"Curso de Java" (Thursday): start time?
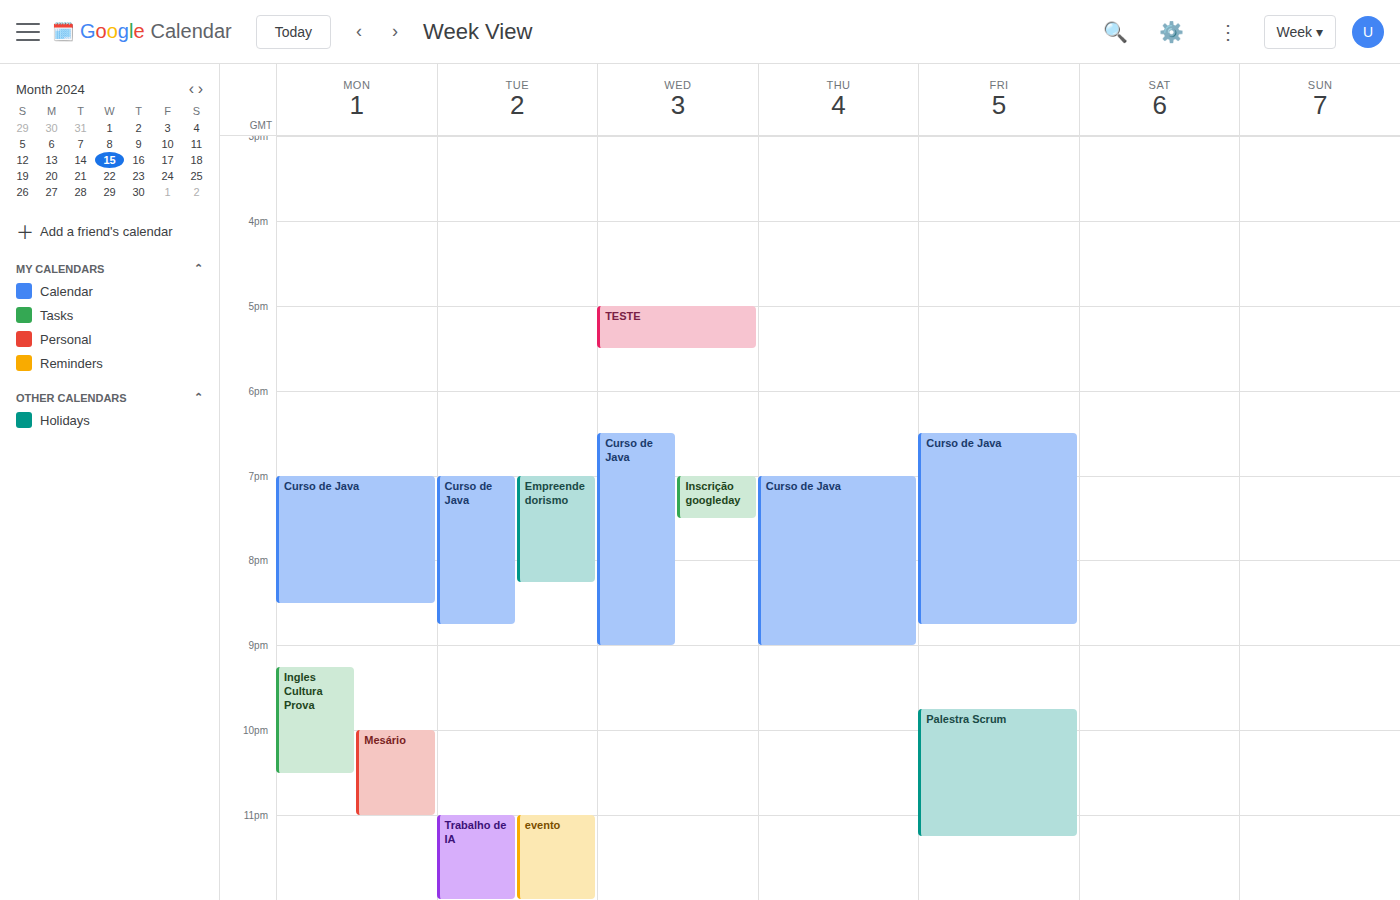
7:00 PM